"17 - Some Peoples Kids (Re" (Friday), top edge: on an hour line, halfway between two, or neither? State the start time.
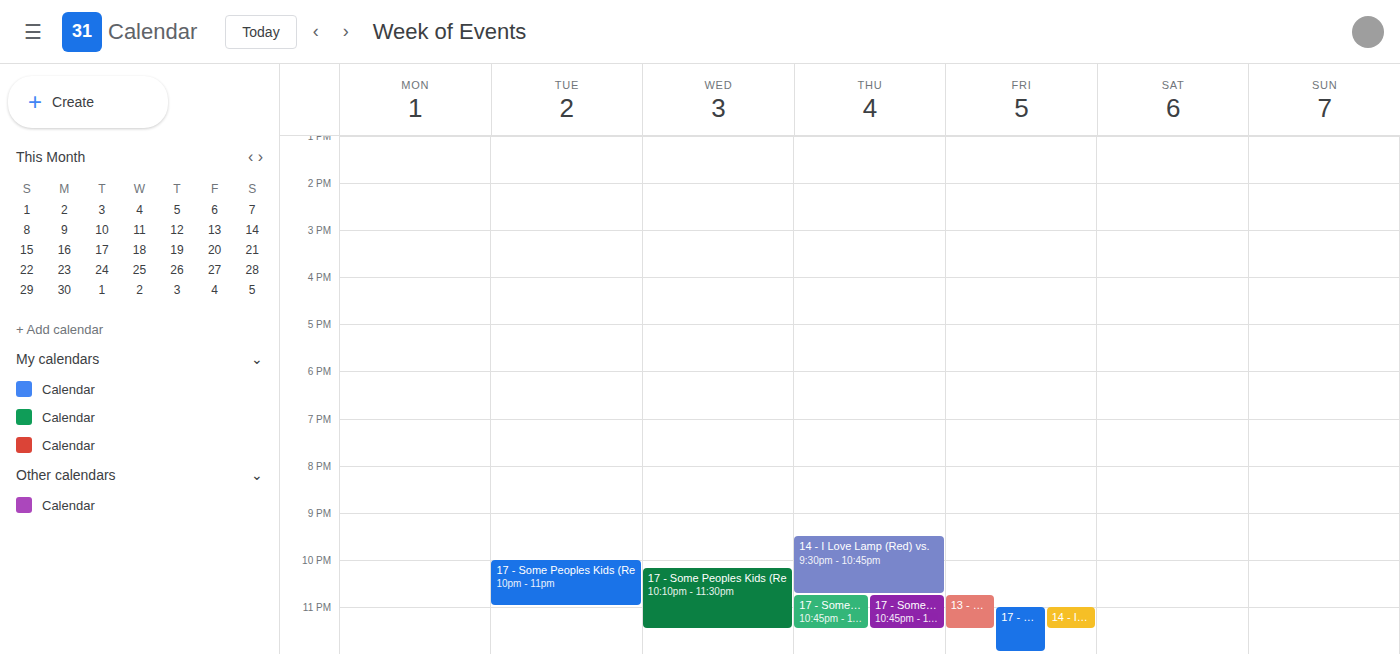
11:00 PM -- exactly on the 11 PM line.